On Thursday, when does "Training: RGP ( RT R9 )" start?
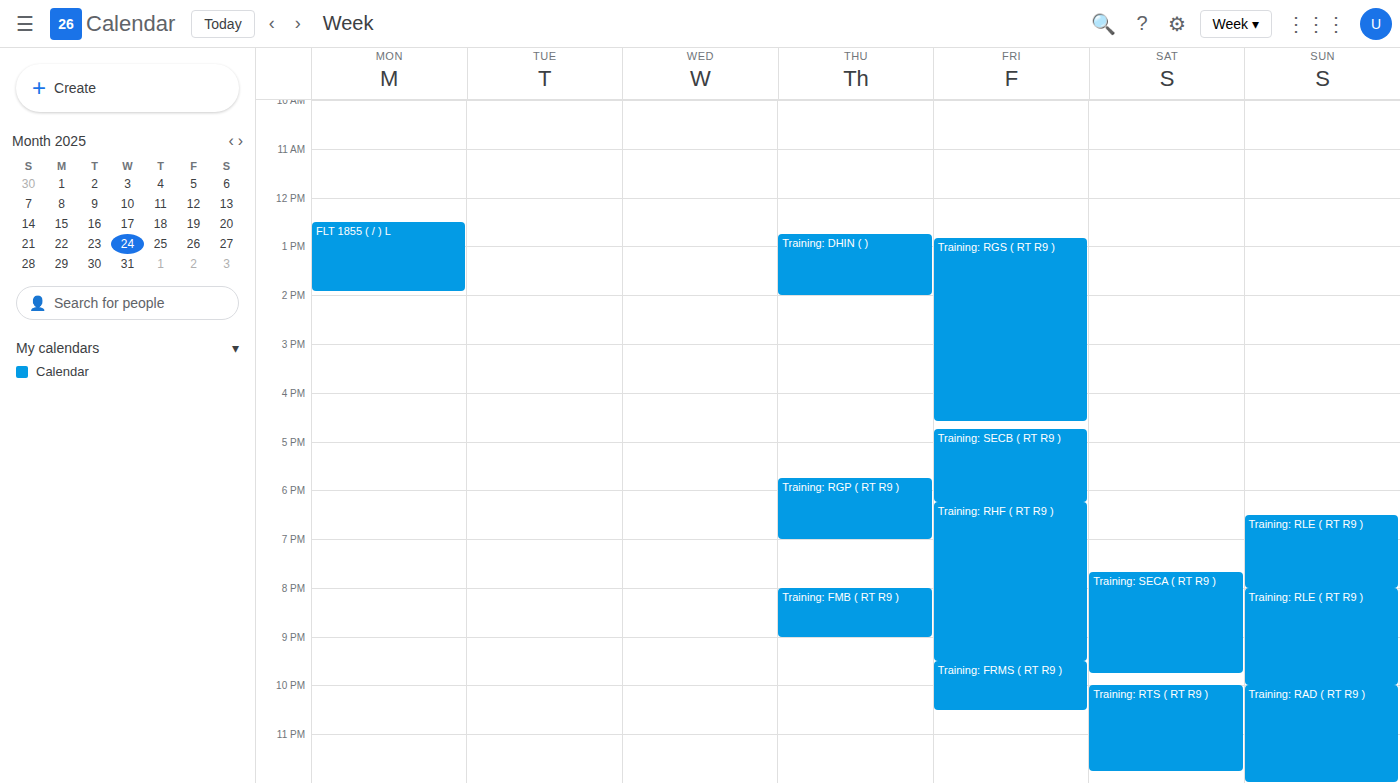
5:45 PM